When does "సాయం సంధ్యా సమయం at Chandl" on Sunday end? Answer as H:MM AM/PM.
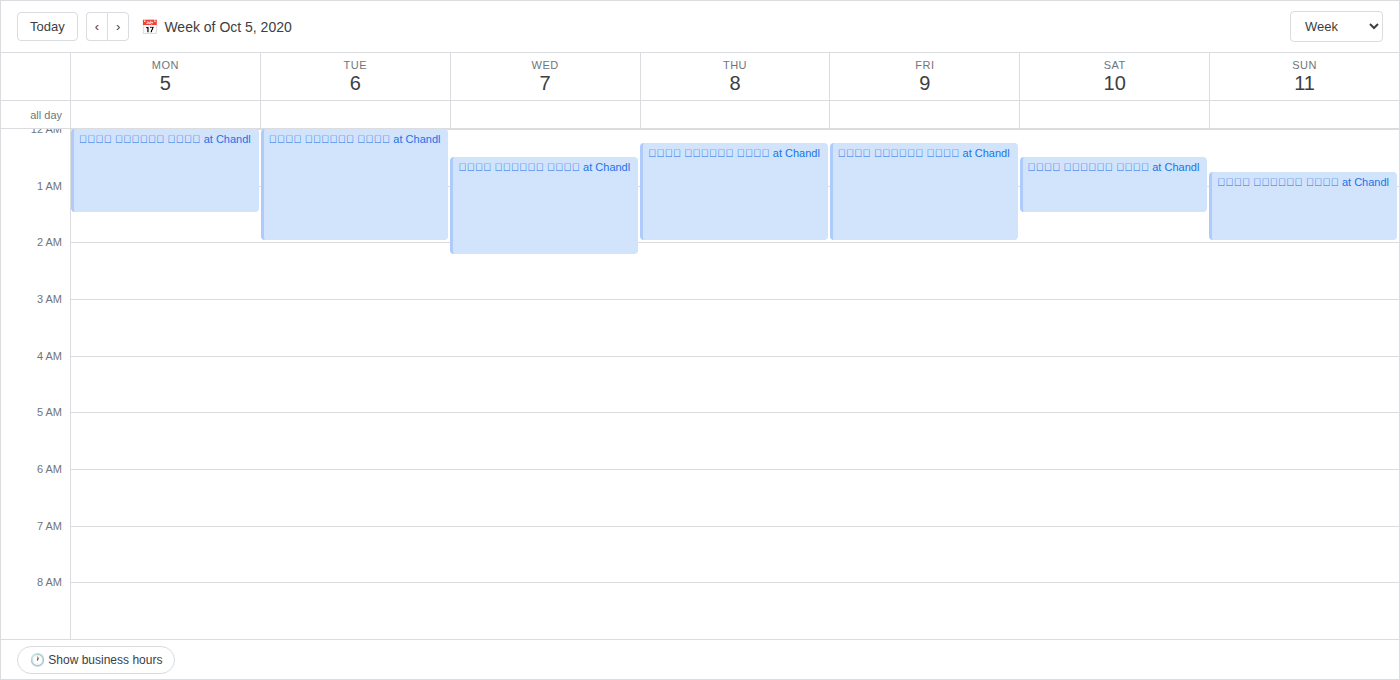
2:00 AM